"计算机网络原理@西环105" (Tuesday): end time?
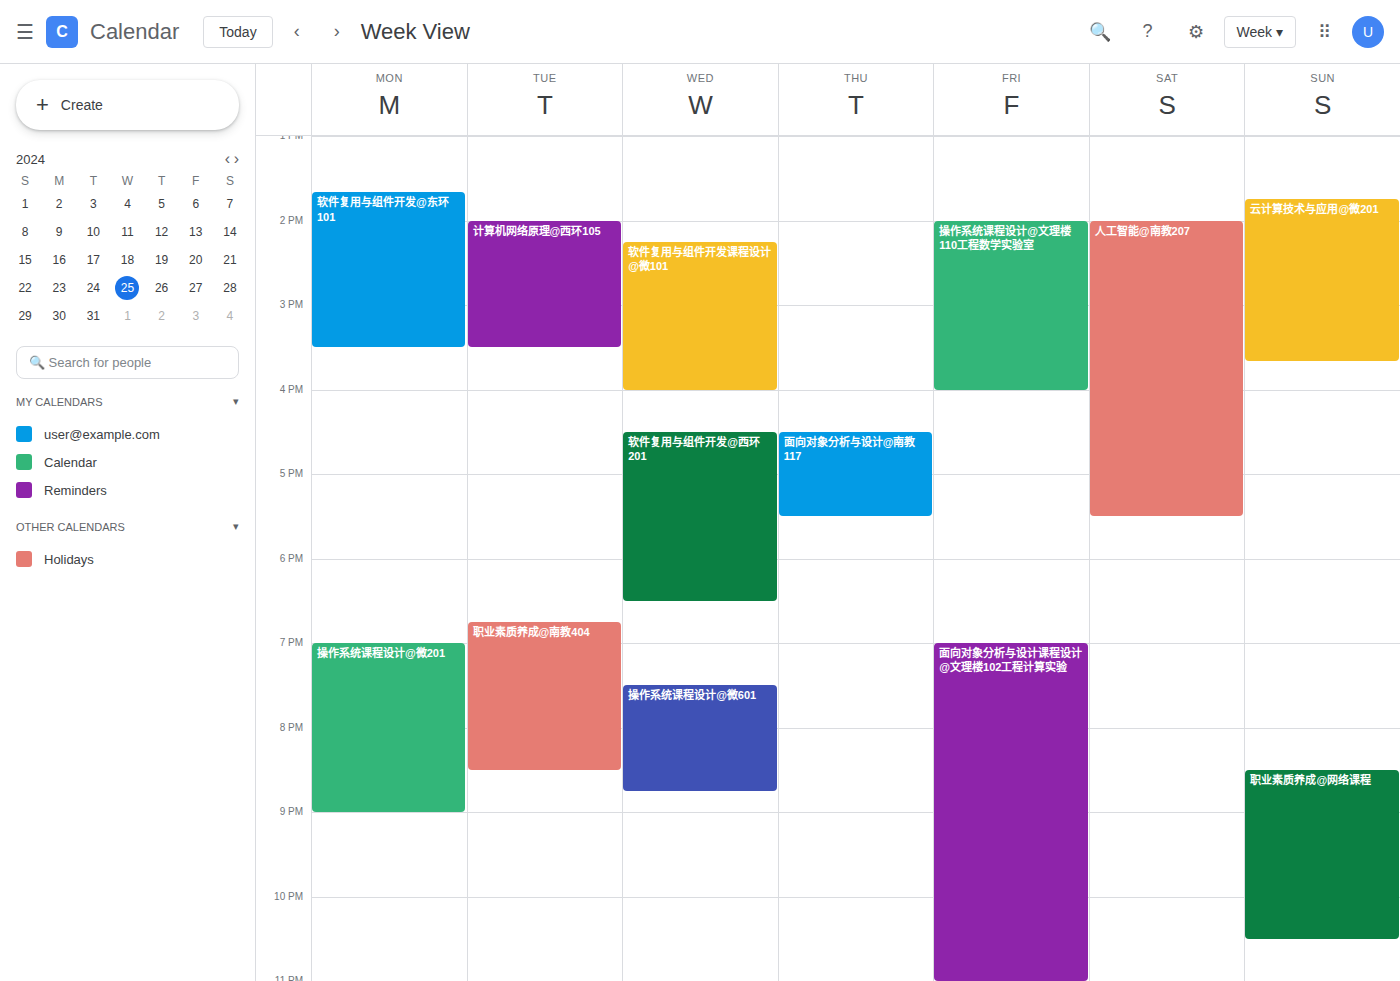
3:30 PM